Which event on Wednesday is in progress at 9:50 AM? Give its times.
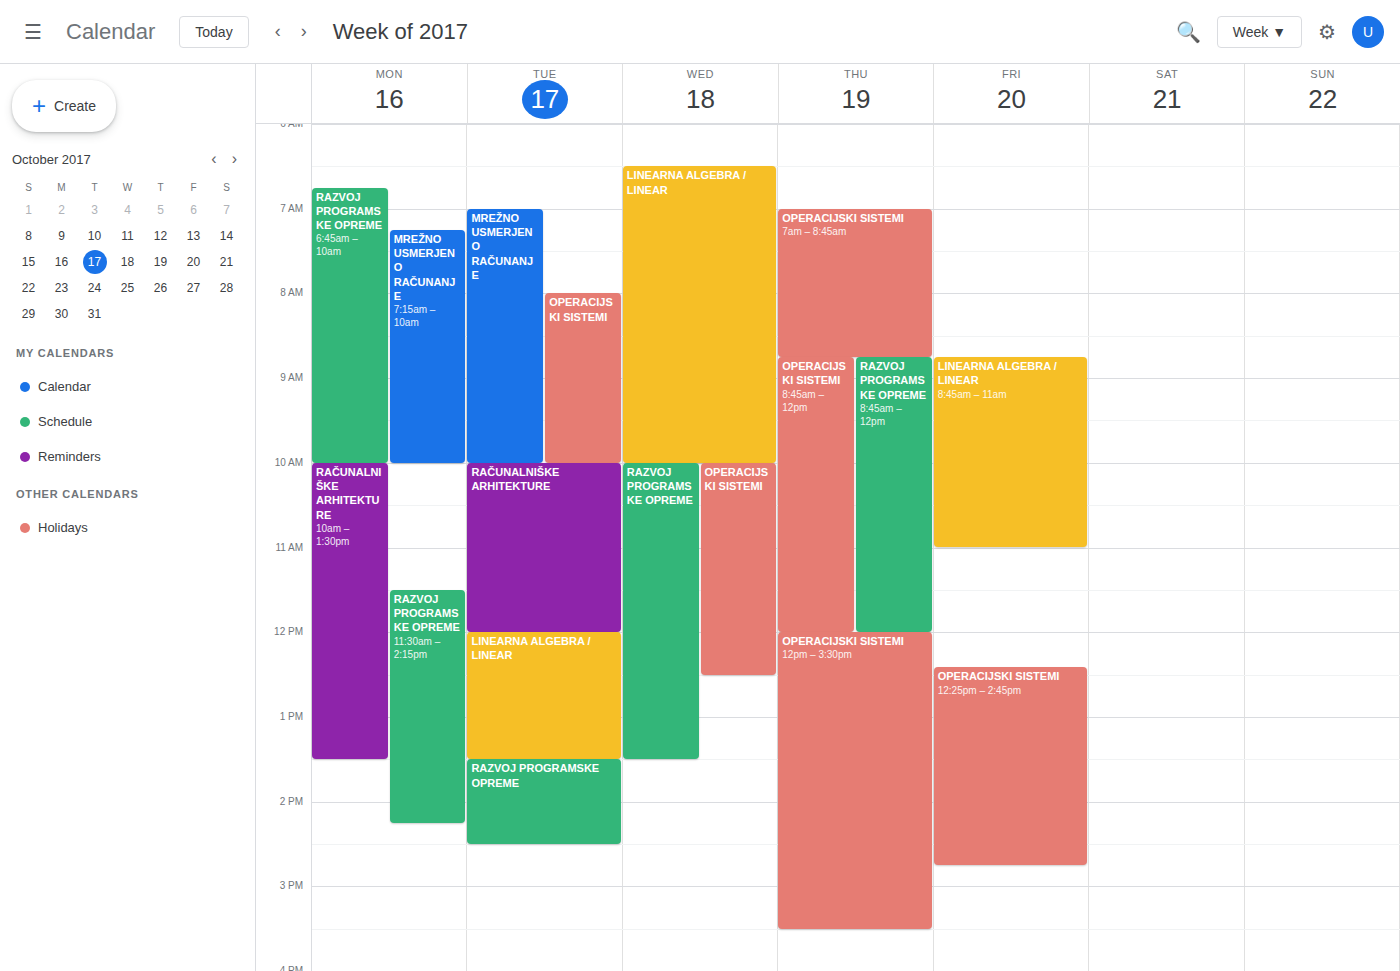
"LINEARNA ALGEBRA / LINEAR", 6:30 AM to 10:00 AM